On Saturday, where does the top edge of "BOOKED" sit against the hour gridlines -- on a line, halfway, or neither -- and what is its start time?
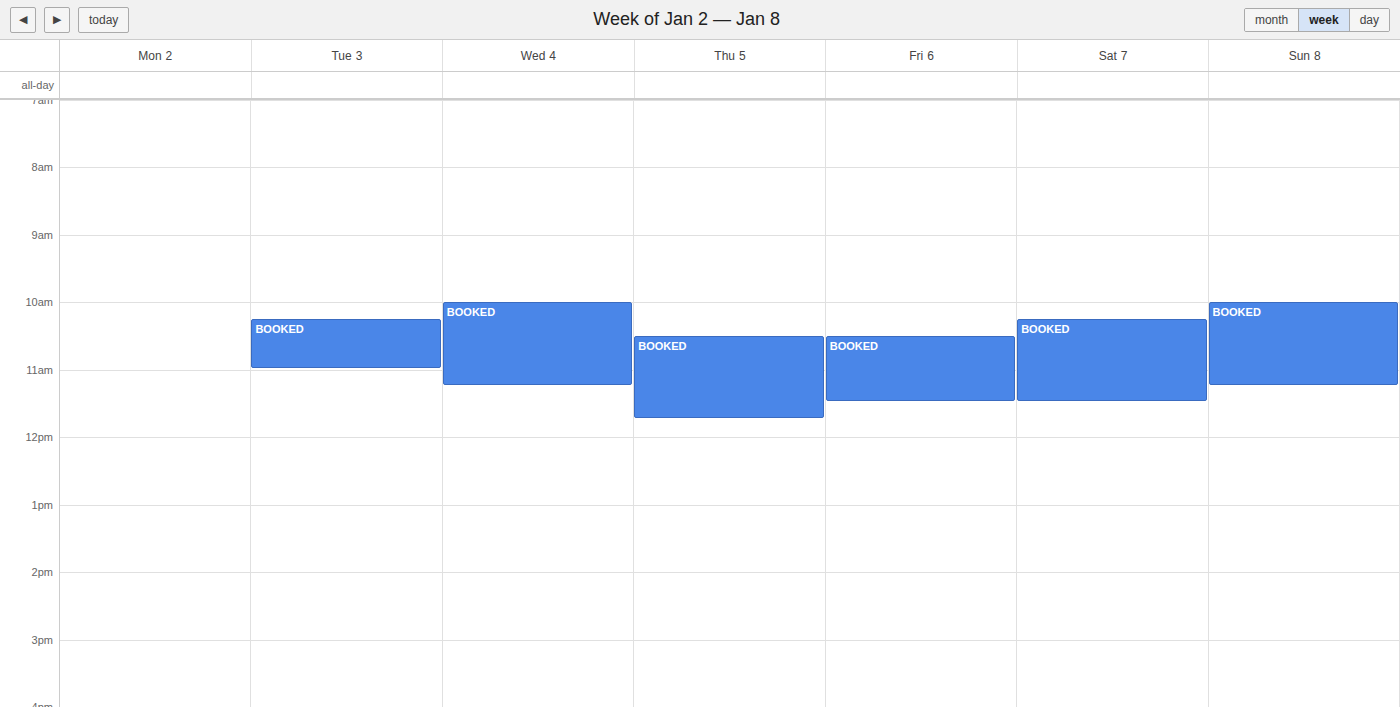
10:15 AM -- neither: a quarter of the way from the 10 AM line to the 11 AM line.